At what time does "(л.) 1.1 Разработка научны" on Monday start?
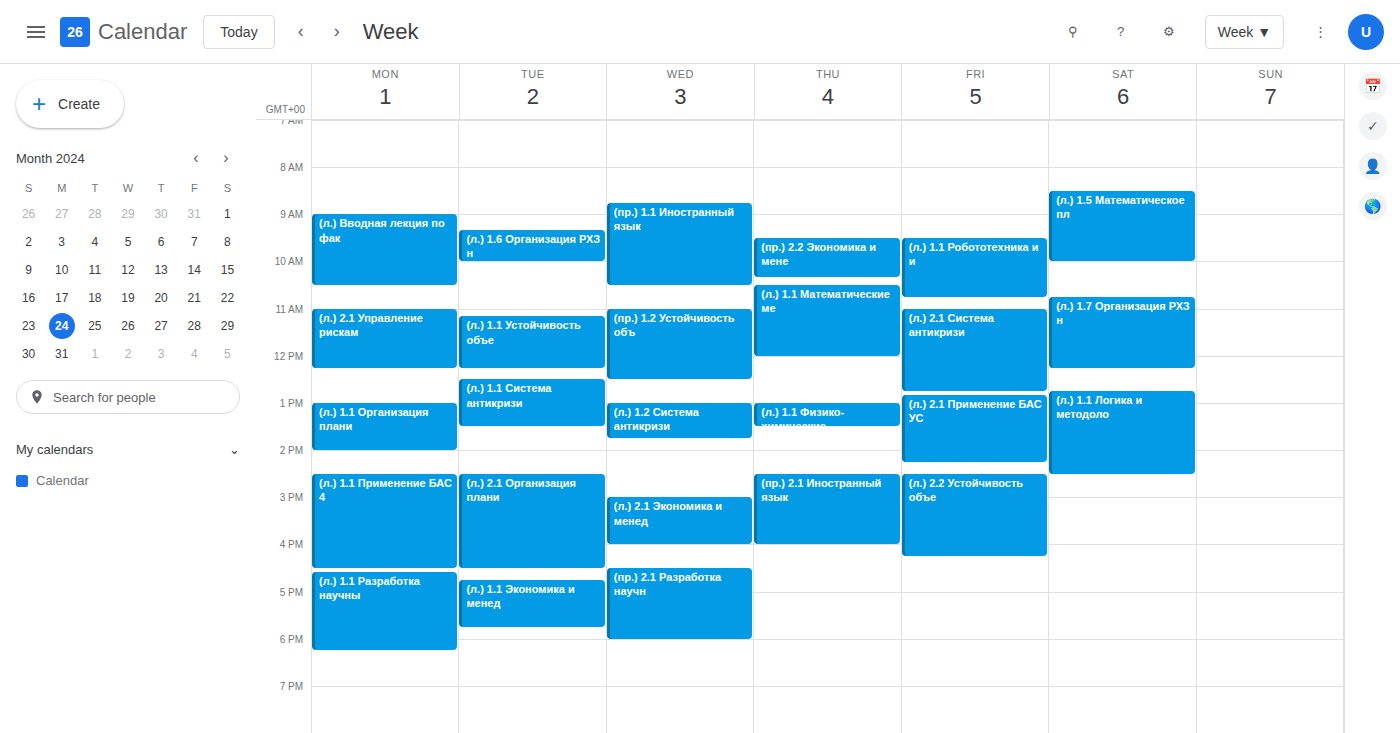
4:35 PM